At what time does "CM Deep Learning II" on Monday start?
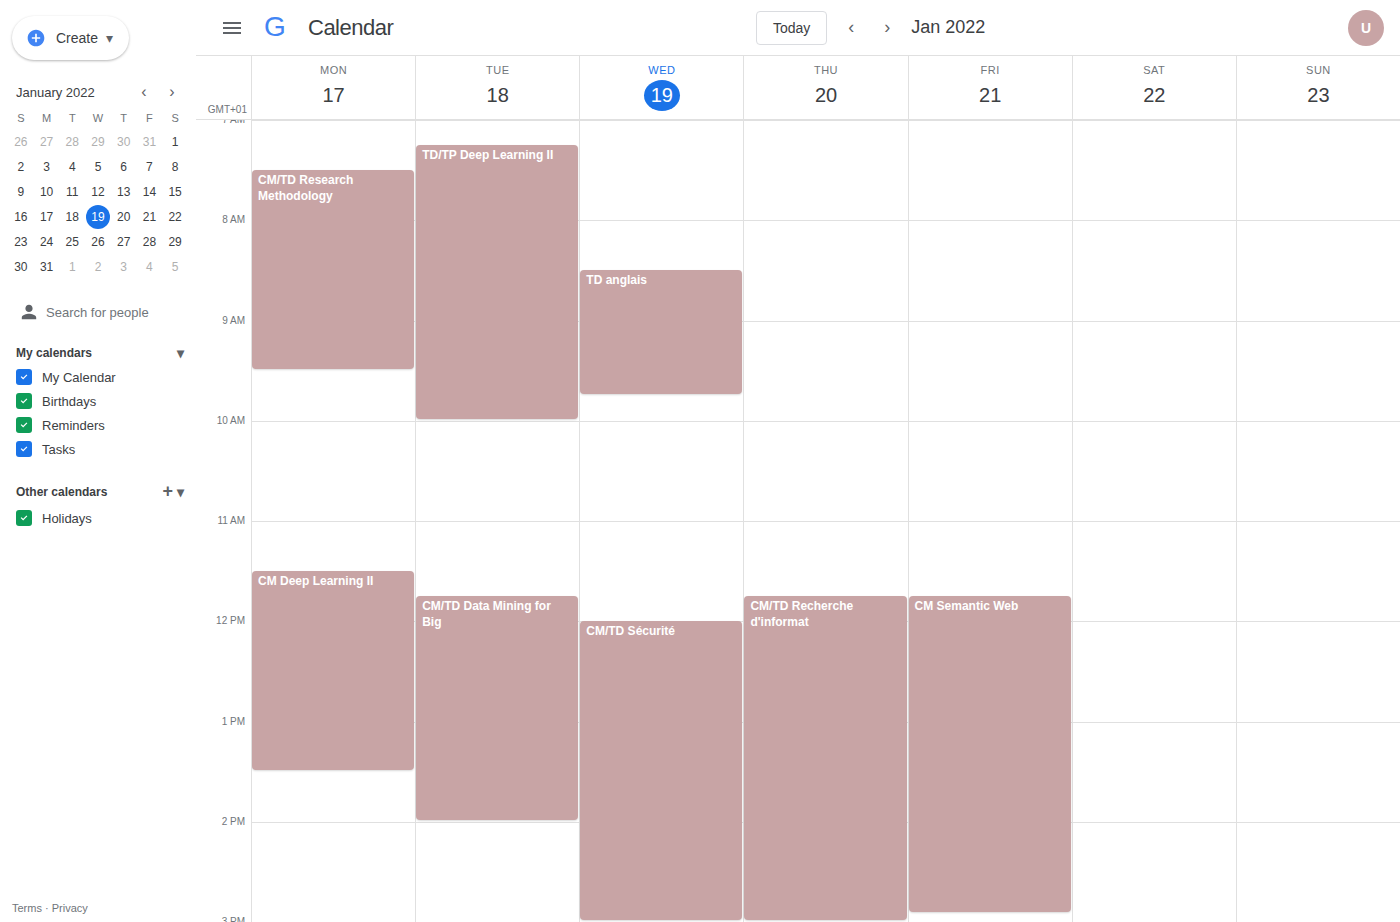
11:30 AM